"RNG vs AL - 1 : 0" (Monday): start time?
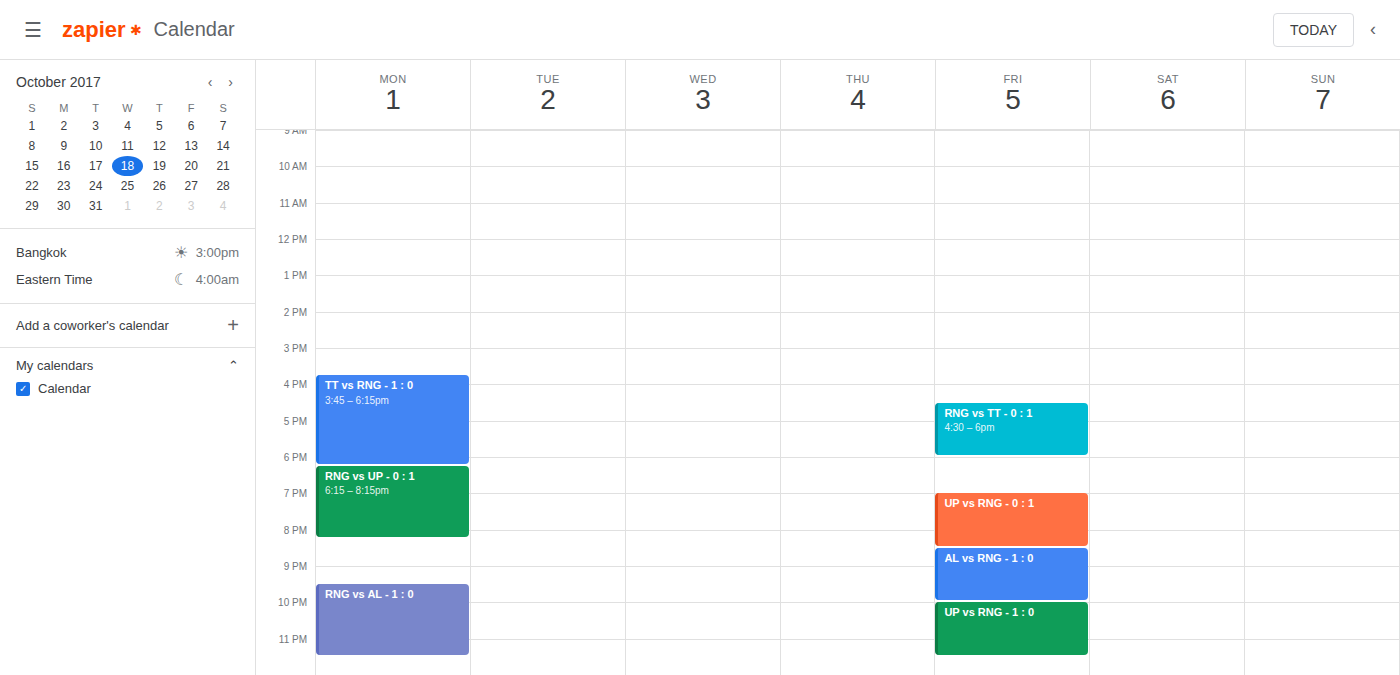
21:30